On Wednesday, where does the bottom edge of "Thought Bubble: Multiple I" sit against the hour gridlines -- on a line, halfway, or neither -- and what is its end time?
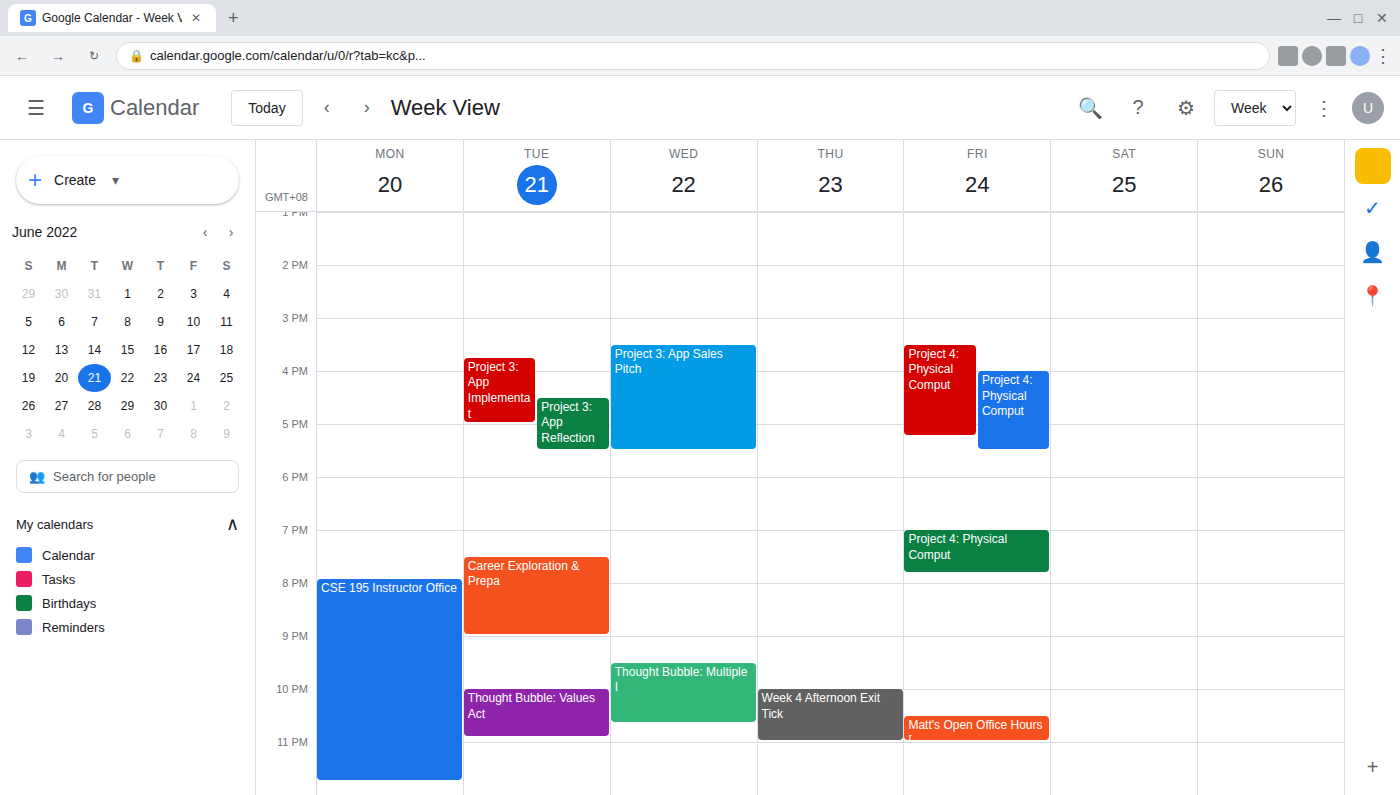
10:40 PM -- neither: 40 minutes below the 10 PM line and 20 minutes above the 11 PM line.